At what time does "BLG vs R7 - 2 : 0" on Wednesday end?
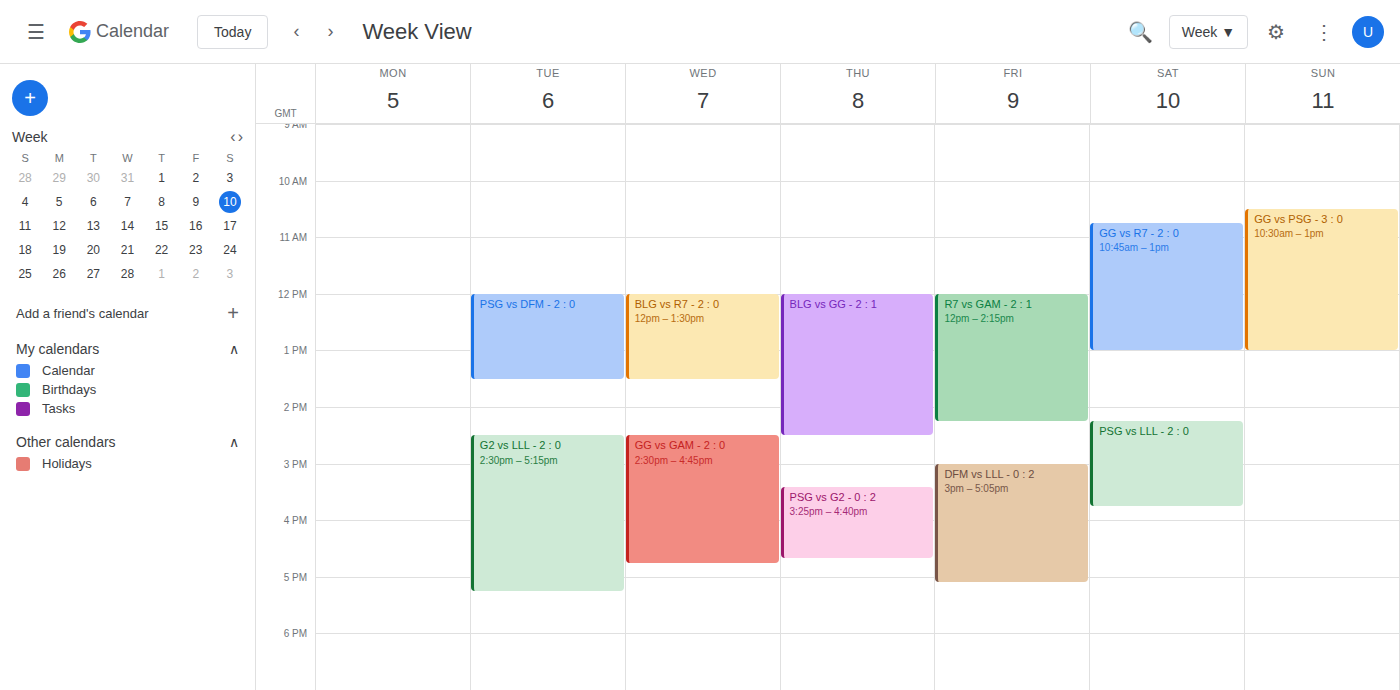
1:30 PM